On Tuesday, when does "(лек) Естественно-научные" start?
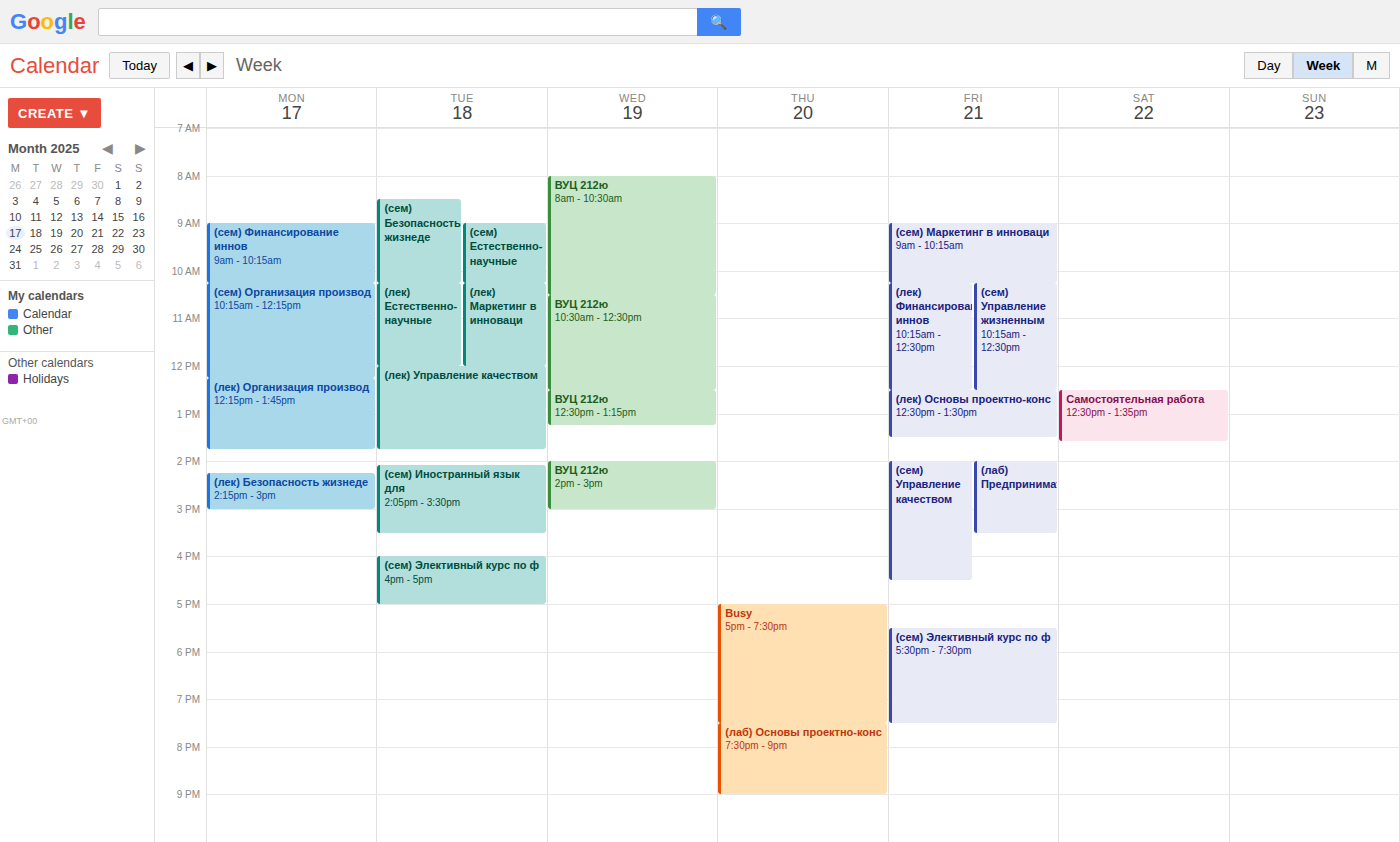
10:15 AM